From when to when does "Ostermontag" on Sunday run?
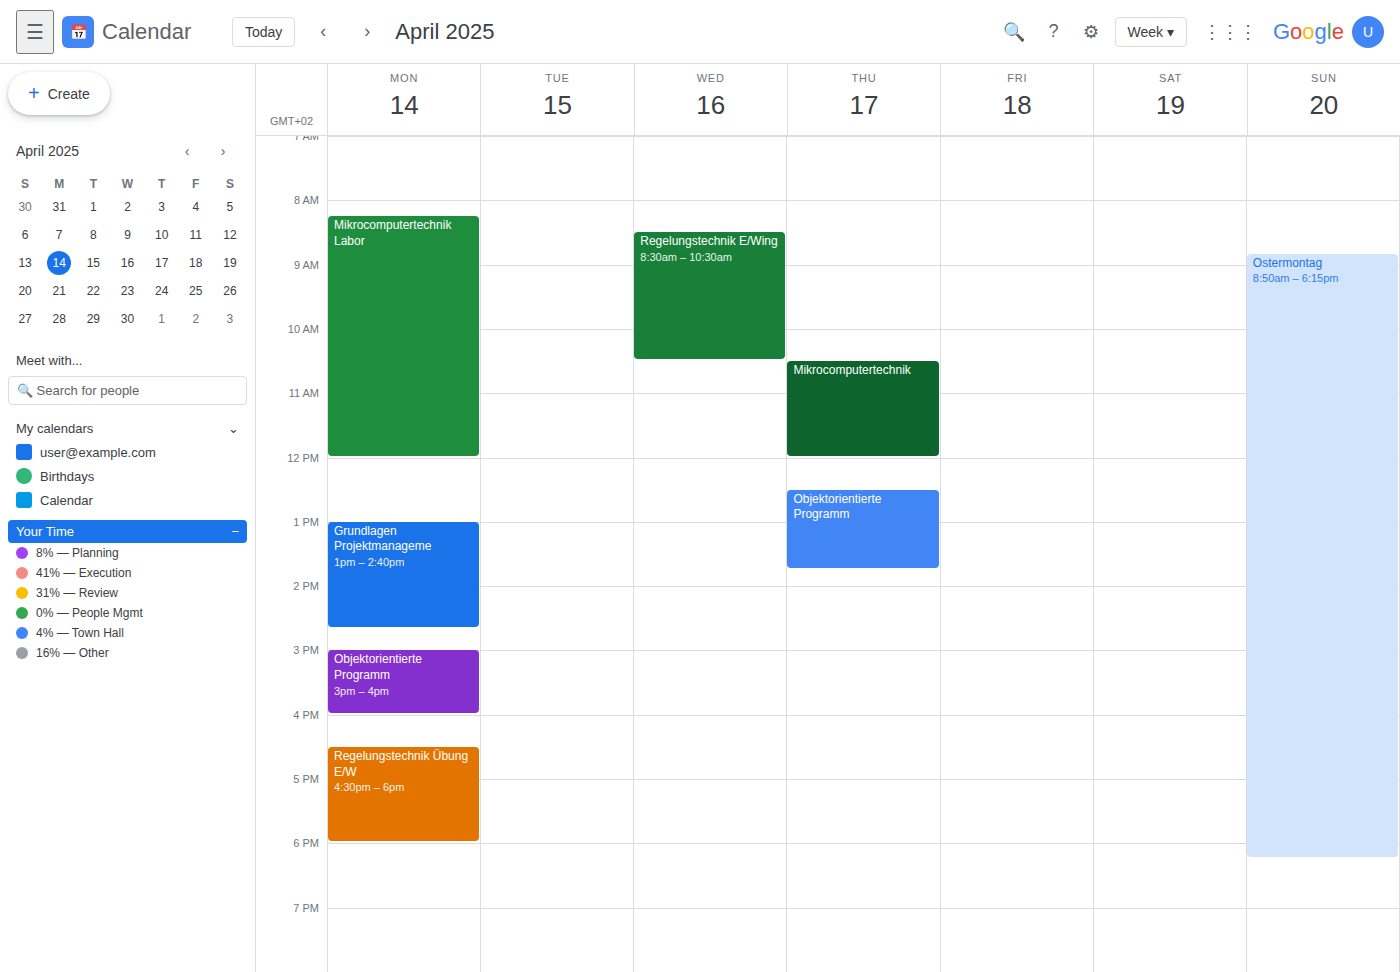
8:50 AM to 6:15 PM